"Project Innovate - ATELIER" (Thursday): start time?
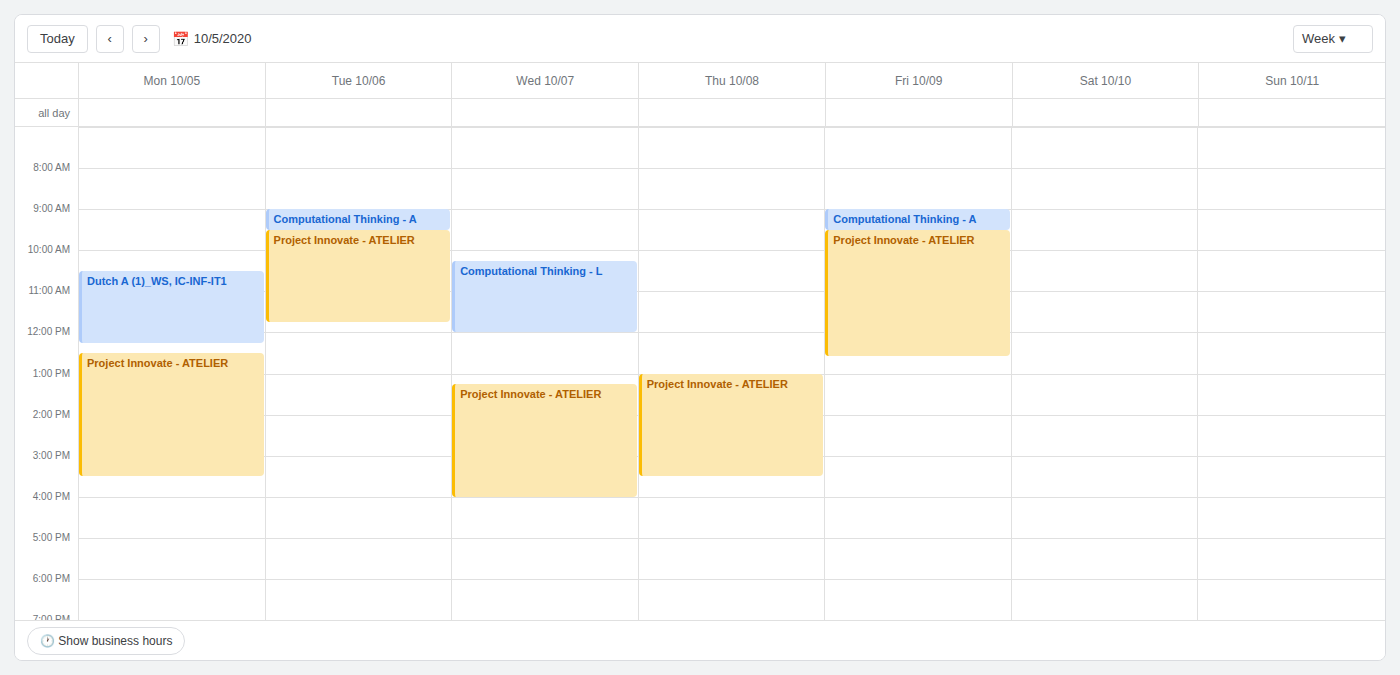
13:00